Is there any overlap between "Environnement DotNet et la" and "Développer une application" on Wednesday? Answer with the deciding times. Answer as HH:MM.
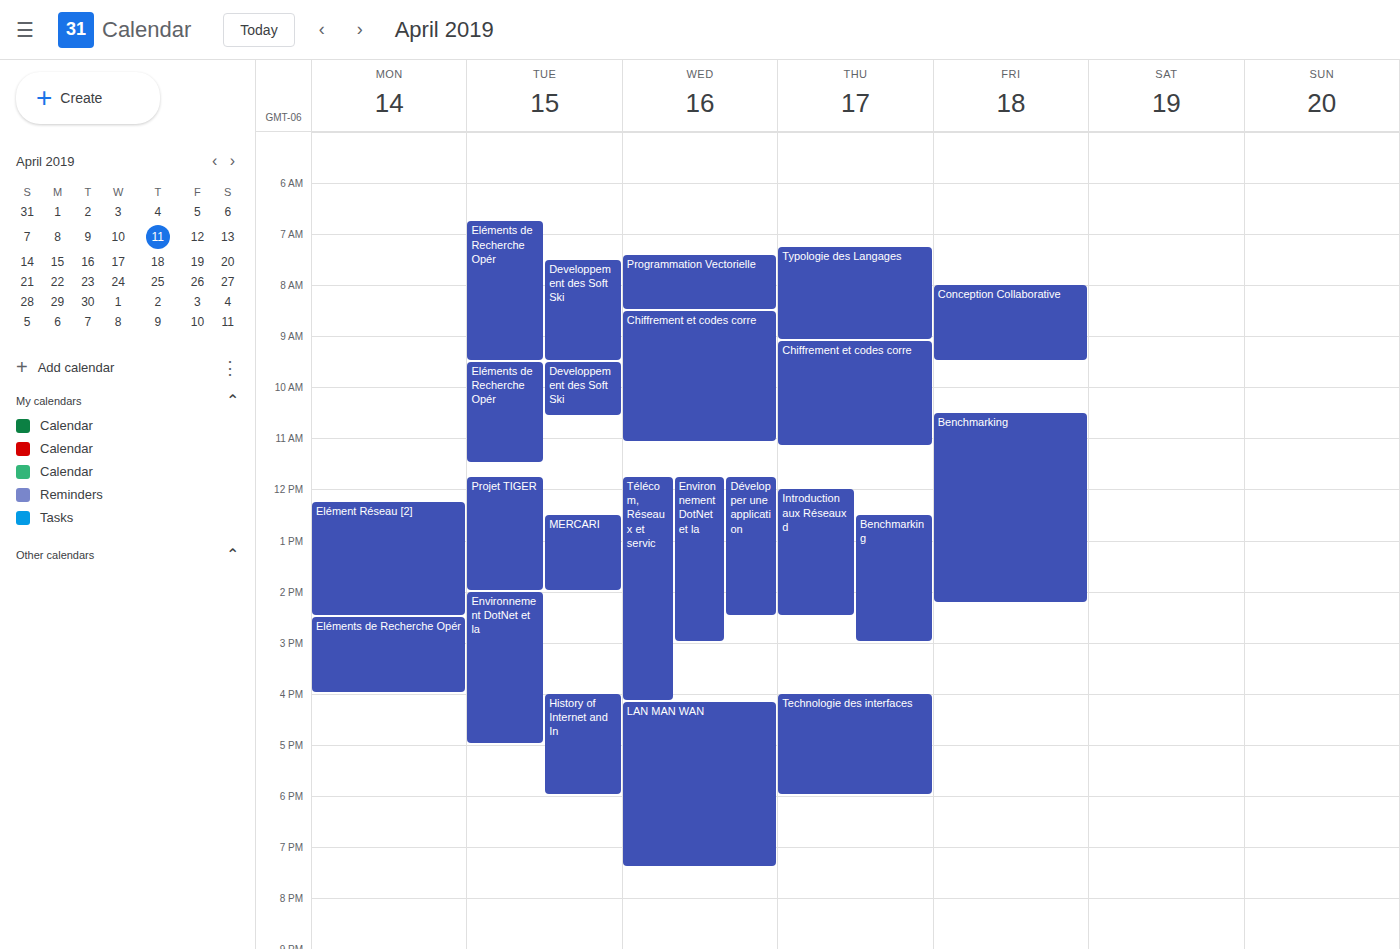
"Développer une application" runs 11:45 to 14:30, inside "Environnement DotNet et la" -- they overlap.